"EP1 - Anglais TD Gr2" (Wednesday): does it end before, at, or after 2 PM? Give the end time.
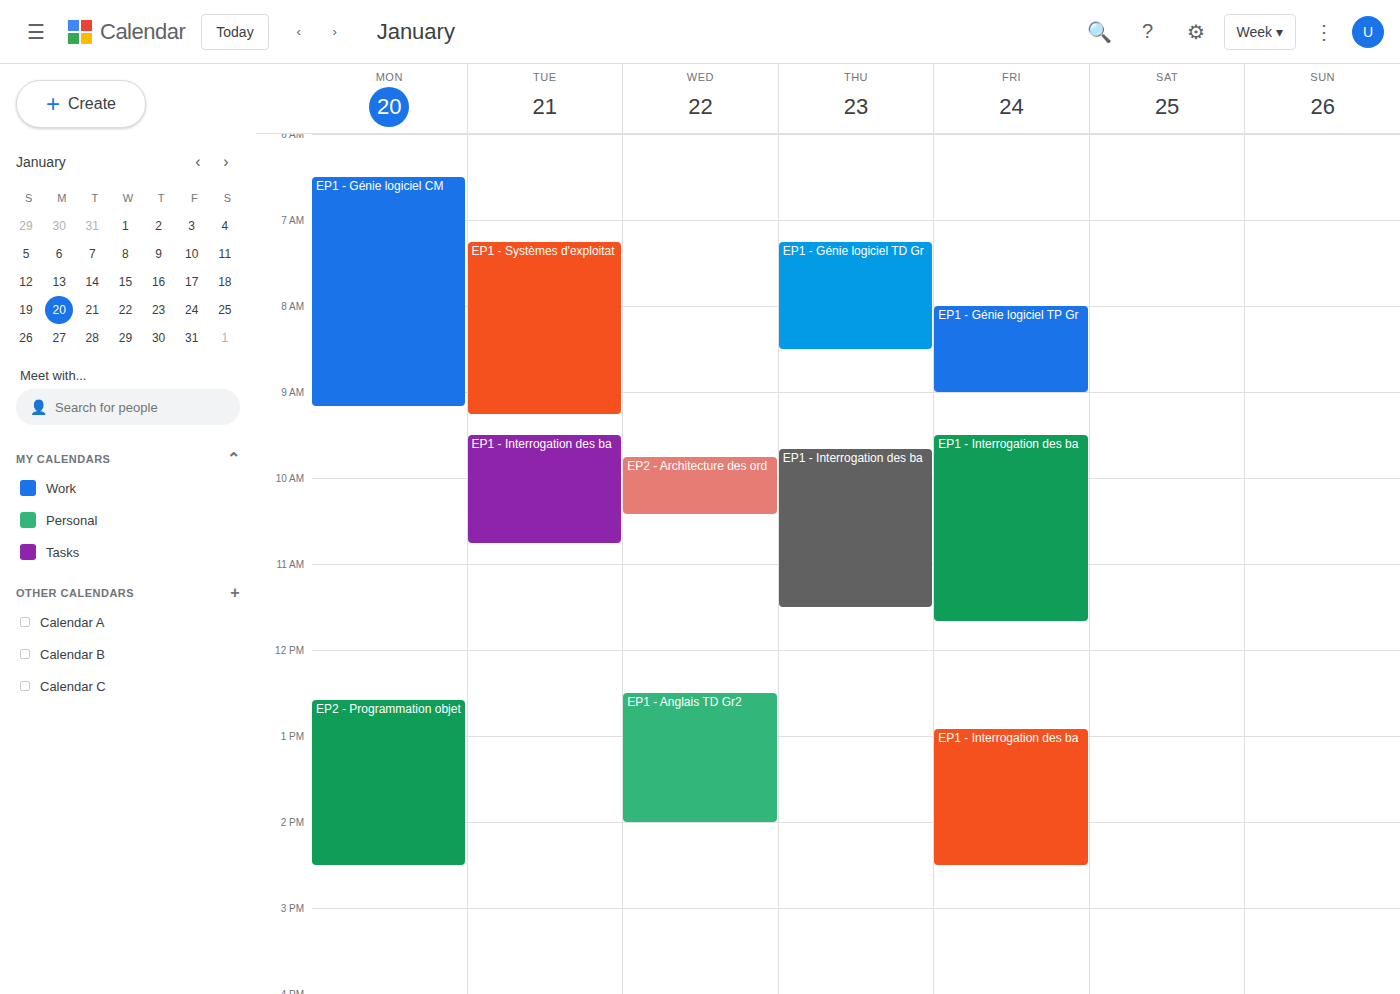
2:00 PM -- exactly at 2 PM, on the 2 PM line.